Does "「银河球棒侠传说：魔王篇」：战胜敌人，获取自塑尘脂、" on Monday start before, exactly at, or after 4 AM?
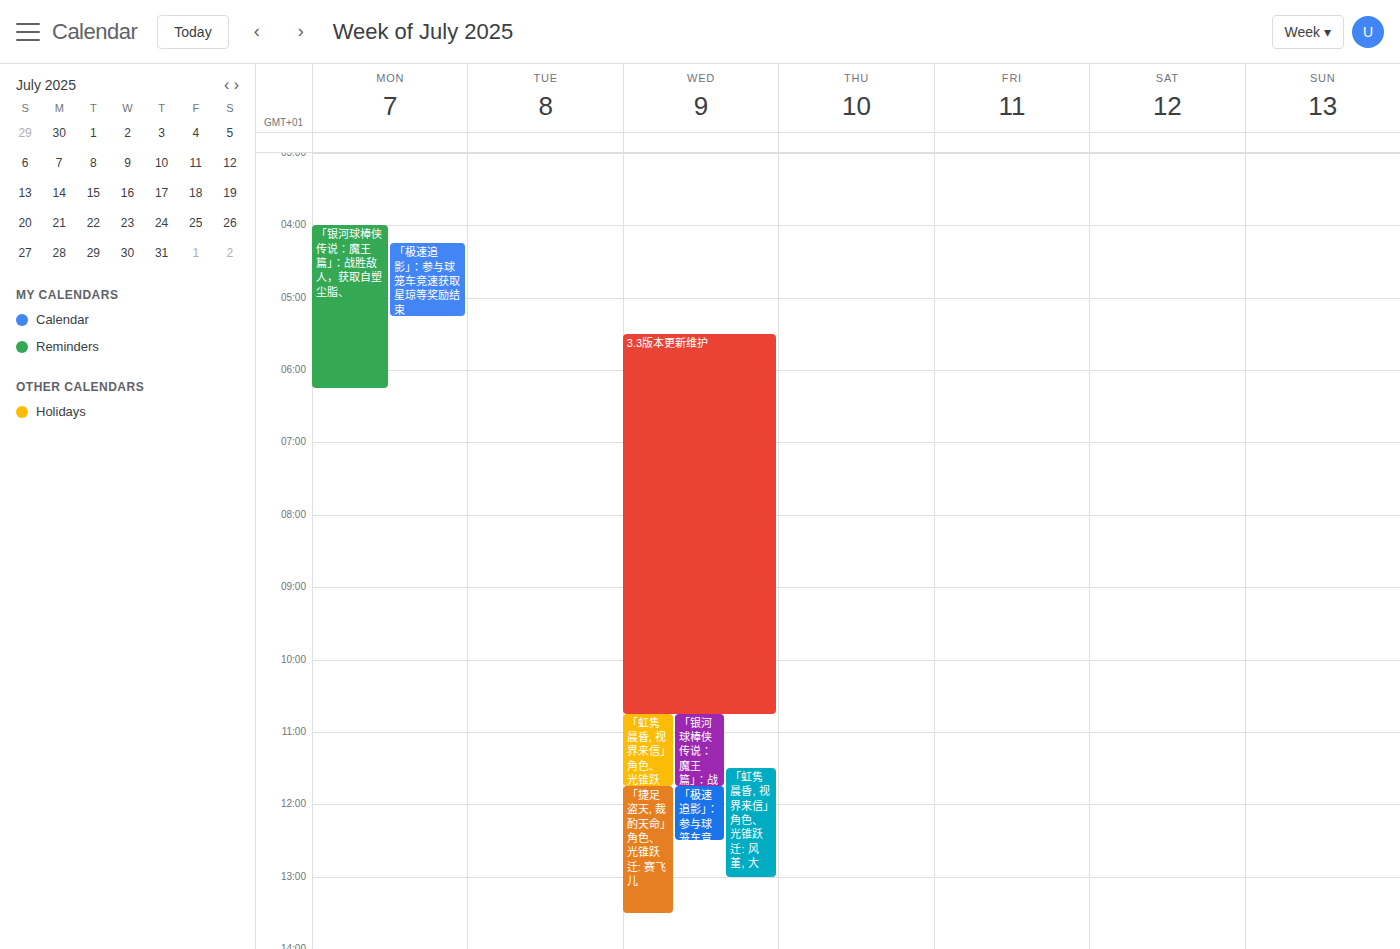
4:00 AM -- exactly at 4 AM, on the 4 AM line.